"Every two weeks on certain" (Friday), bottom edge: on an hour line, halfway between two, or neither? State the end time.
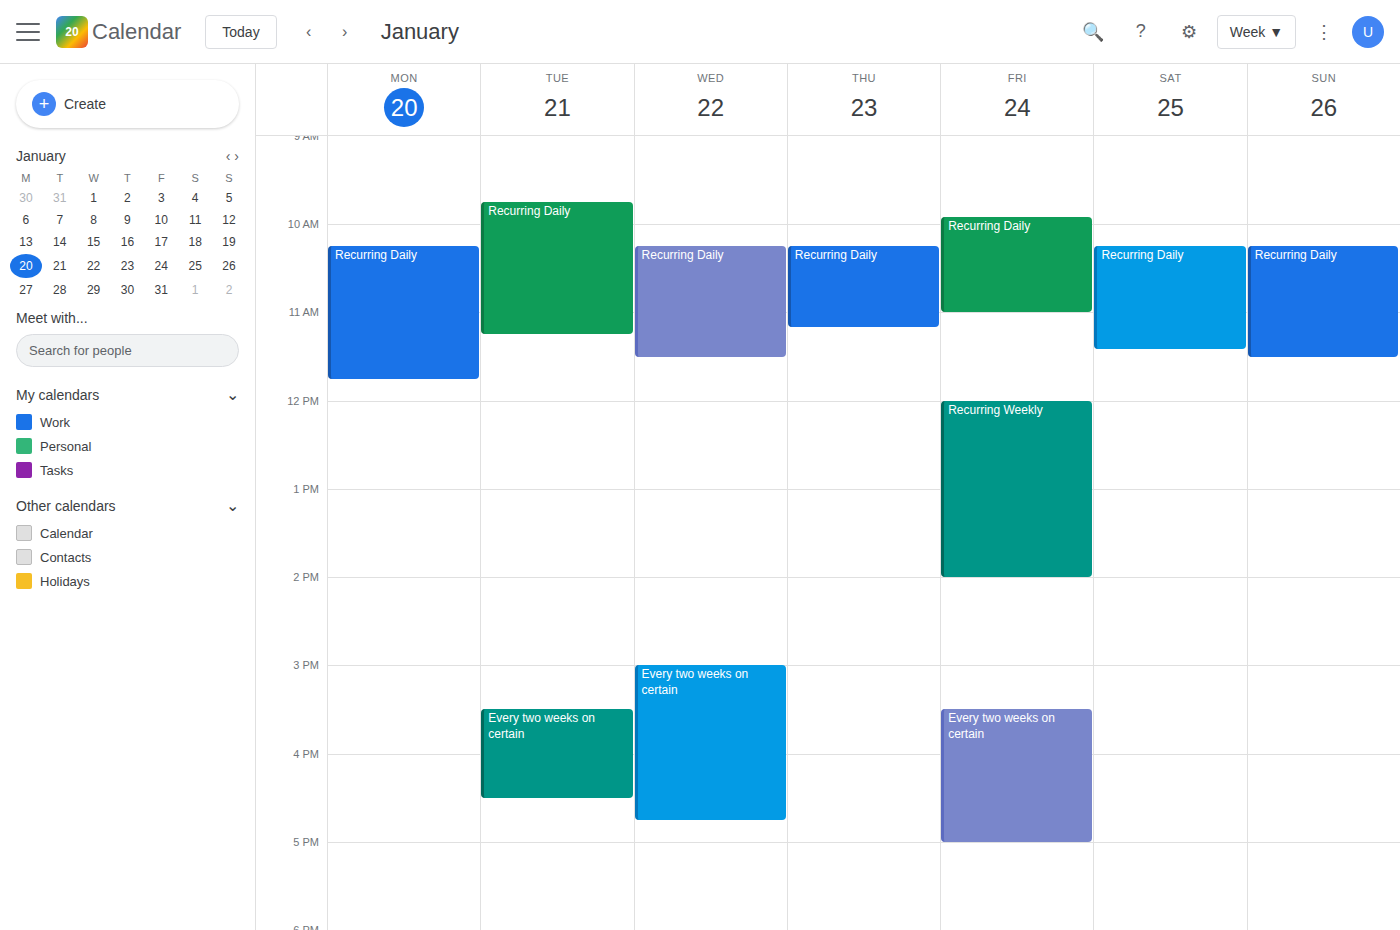
5:00 PM -- exactly on the 5 PM line.